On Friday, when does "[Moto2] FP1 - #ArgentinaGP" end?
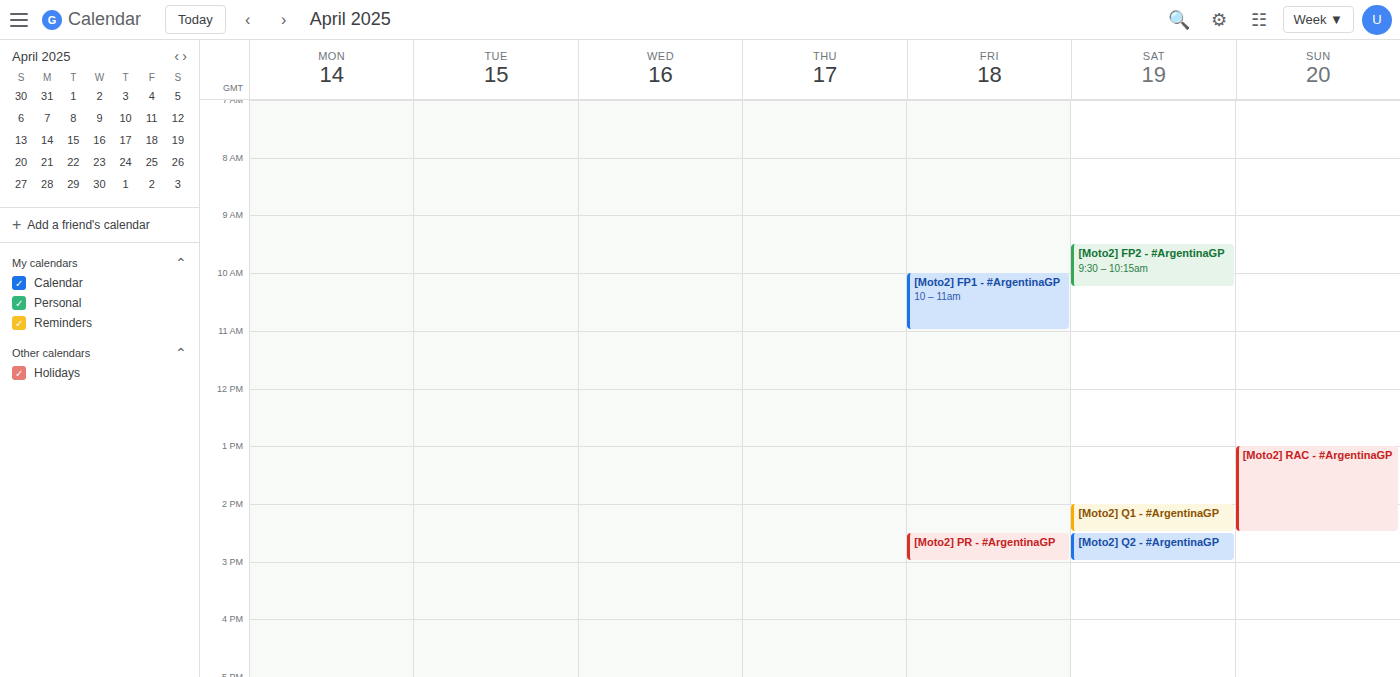
11:00 AM